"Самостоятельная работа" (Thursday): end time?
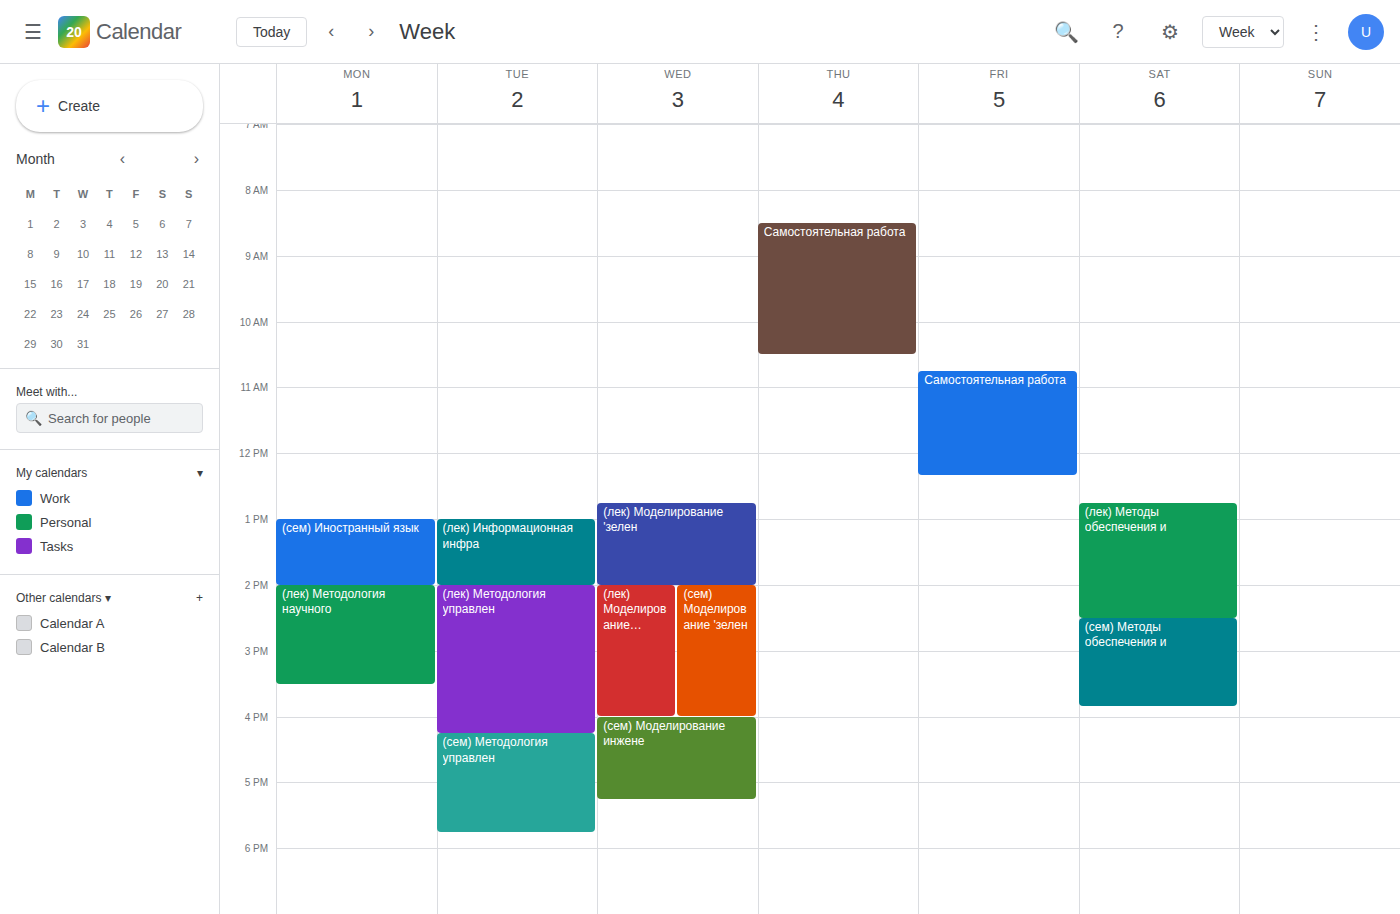
10:30 AM